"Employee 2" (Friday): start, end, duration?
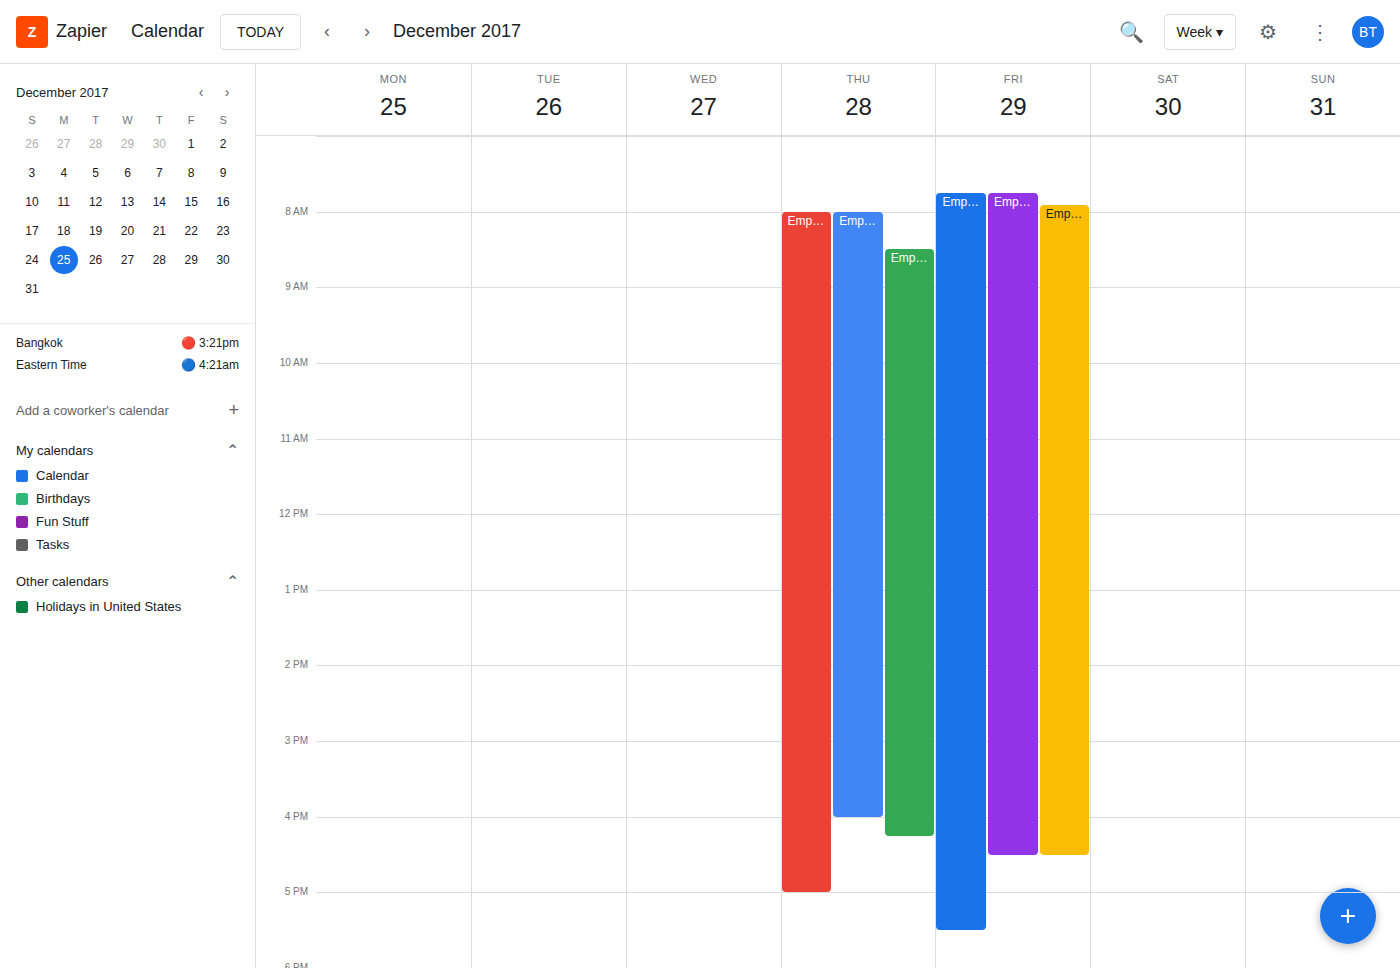
7:55 AM to 4:30 PM, 8 hours 35 minutes